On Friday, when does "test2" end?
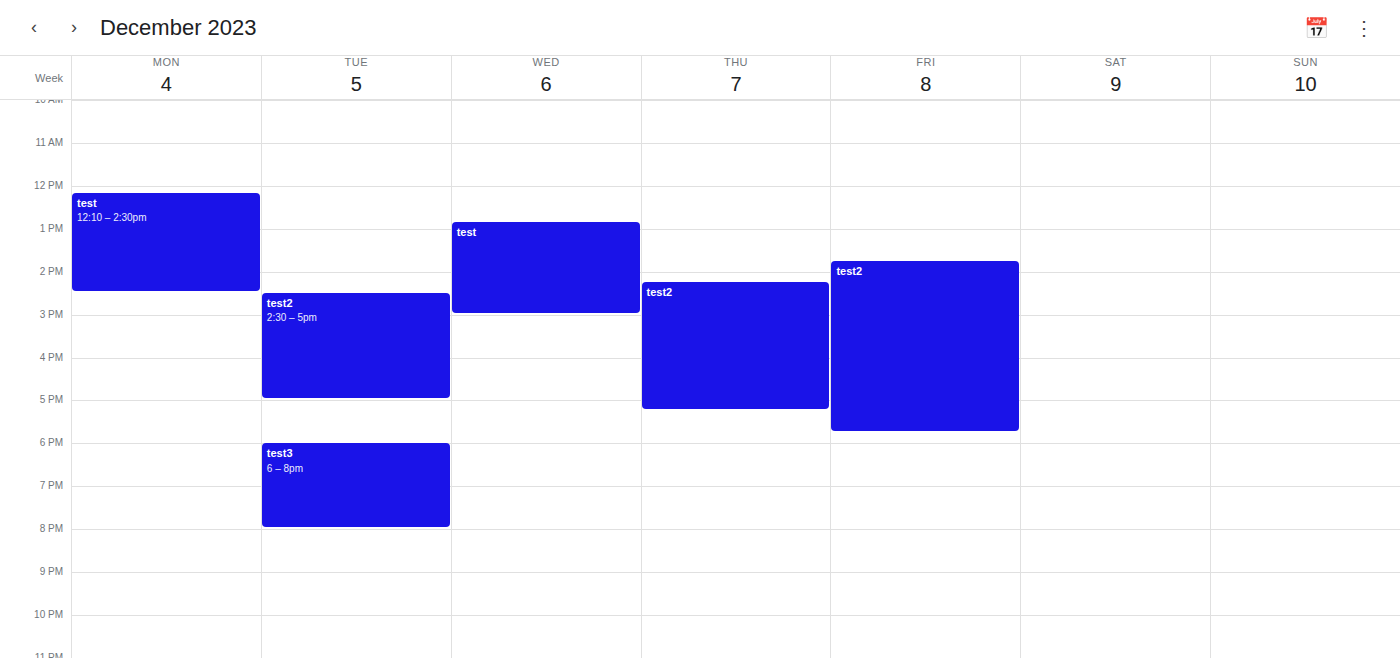
5:45 PM